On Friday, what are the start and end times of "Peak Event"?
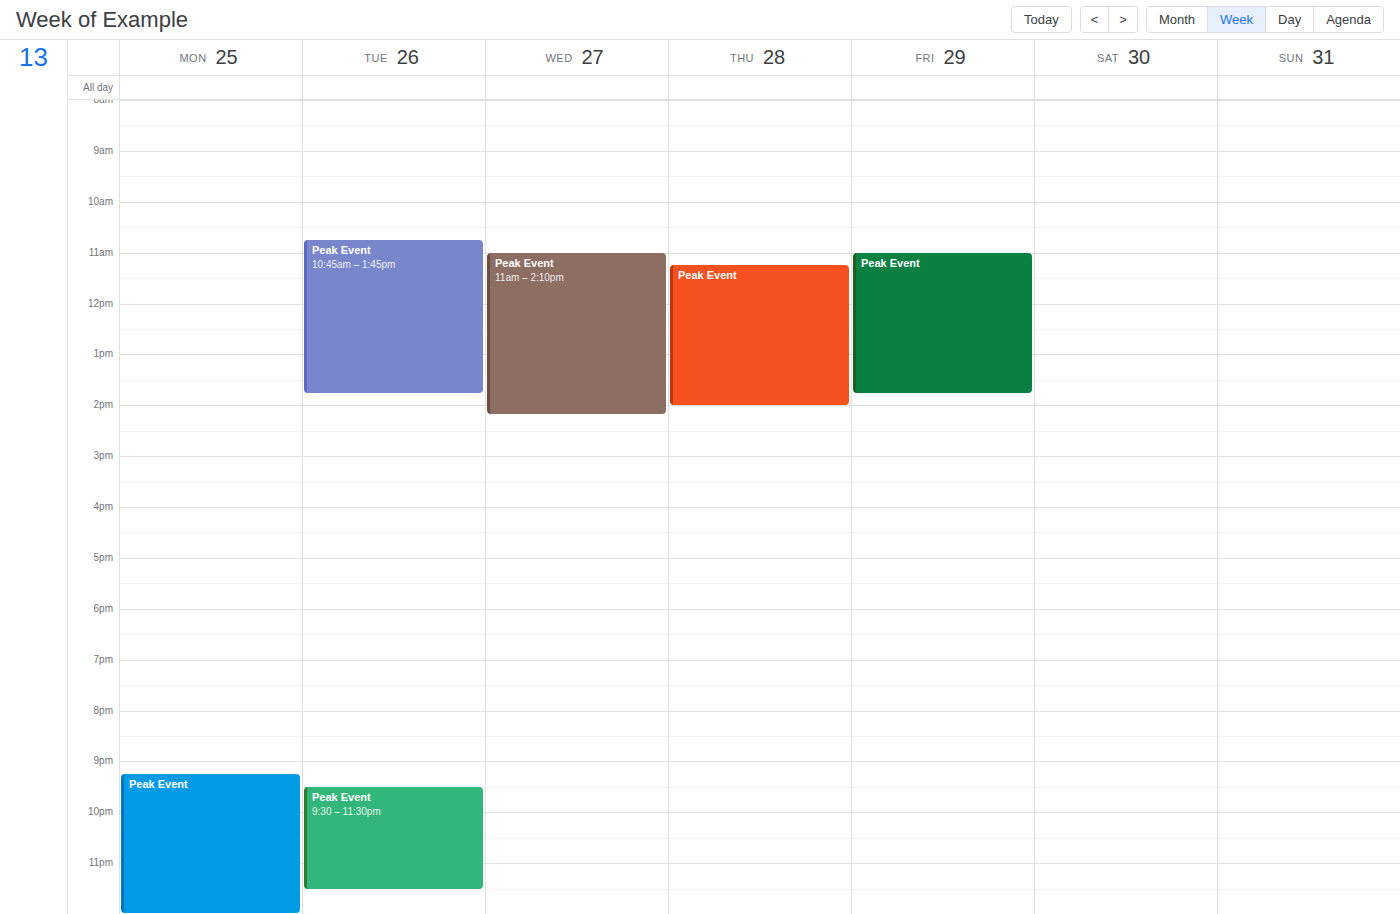
11:00 AM to 1:45 PM